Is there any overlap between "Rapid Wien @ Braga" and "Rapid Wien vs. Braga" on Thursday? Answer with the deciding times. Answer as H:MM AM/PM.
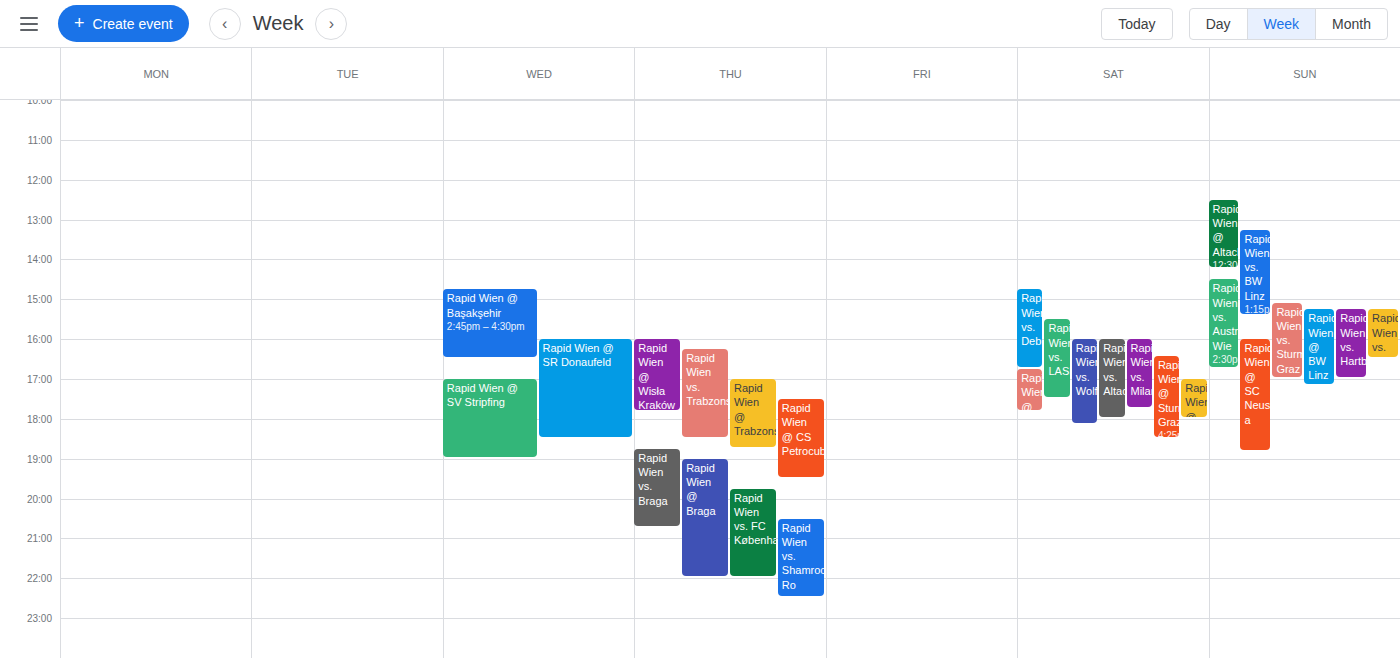
"Rapid Wien @ Braga" starts at 7:00 PM, before "Rapid Wien vs. Braga" ends at 8:45 PM -- they overlap.